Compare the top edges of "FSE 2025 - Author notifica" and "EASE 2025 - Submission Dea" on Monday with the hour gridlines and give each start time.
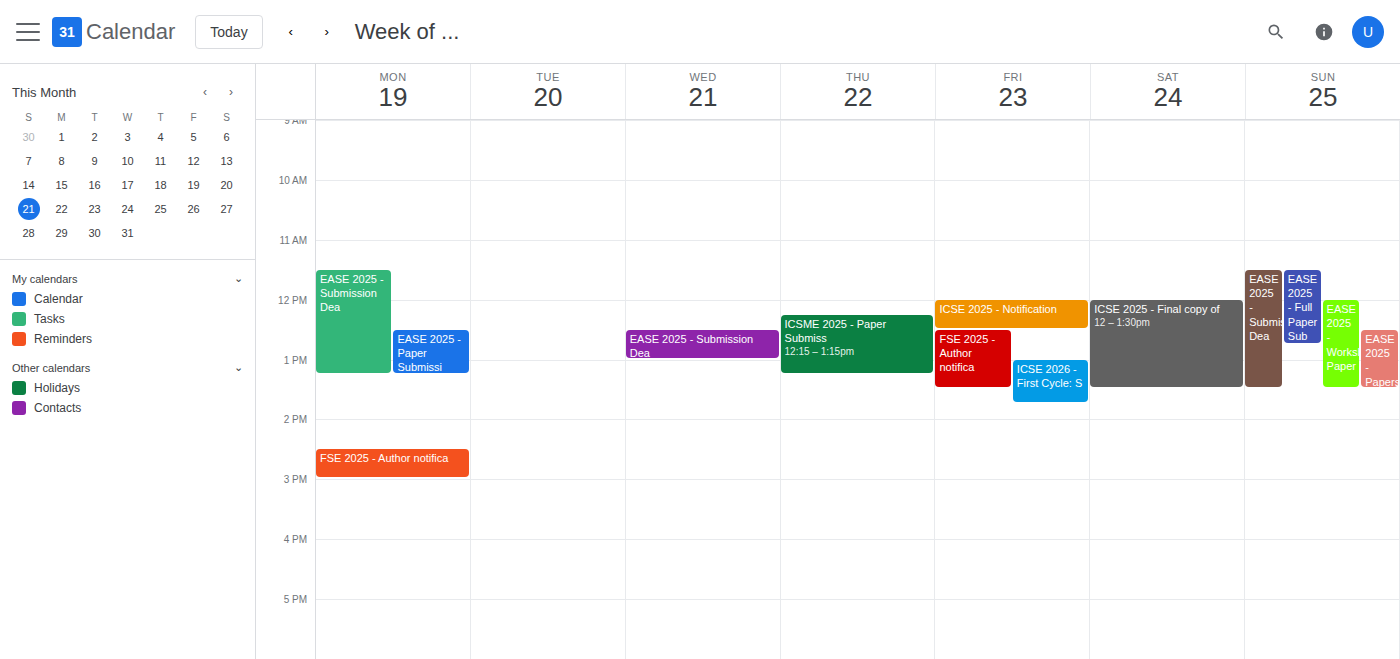
"FSE 2025 - Author notifica": 2:30 PM, halfway between the 2 PM and 3 PM lines. "EASE 2025 - Submission Dea": 11:30 AM, halfway between the 11 AM and 12 PM lines.